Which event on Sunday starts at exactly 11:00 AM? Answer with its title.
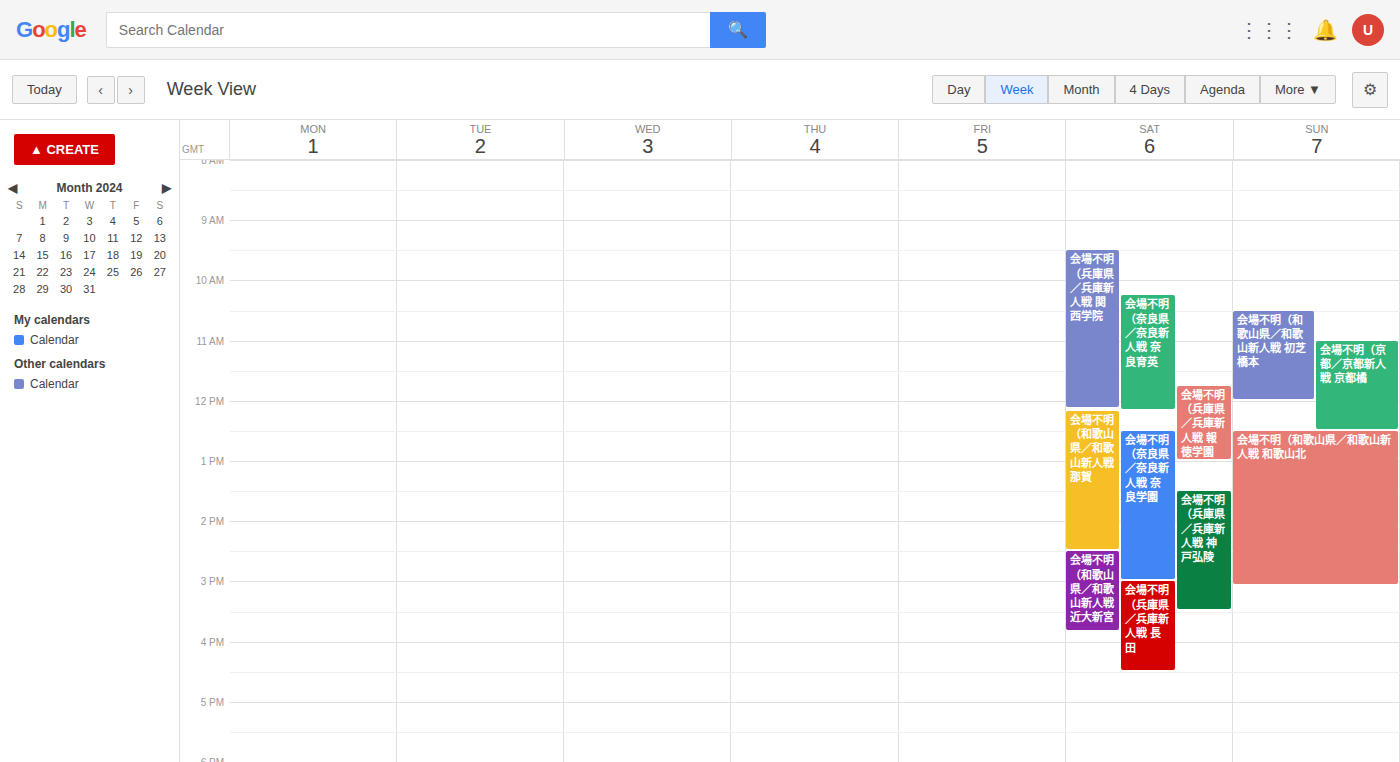
"会場不明（京都／京都新人戦 京都橘"